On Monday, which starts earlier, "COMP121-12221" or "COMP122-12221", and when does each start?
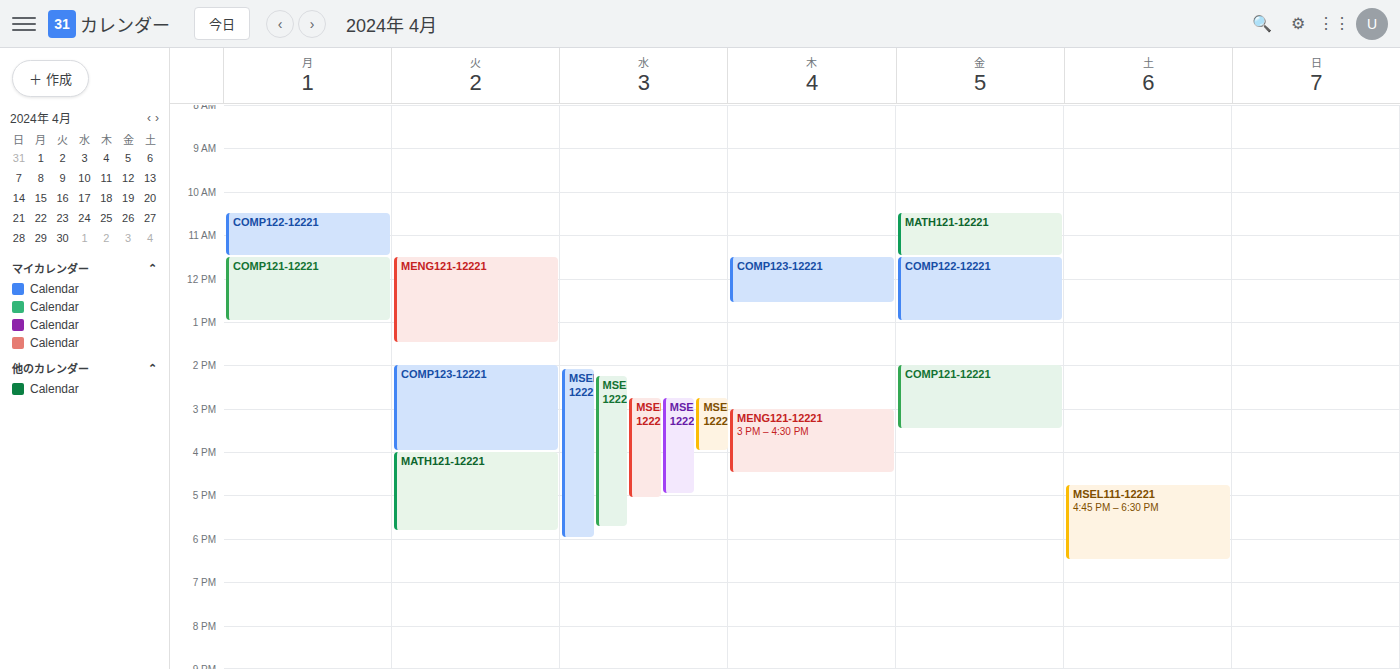
"COMP122-12221" 10:30 AM; "COMP121-12221" 11:30 AM.